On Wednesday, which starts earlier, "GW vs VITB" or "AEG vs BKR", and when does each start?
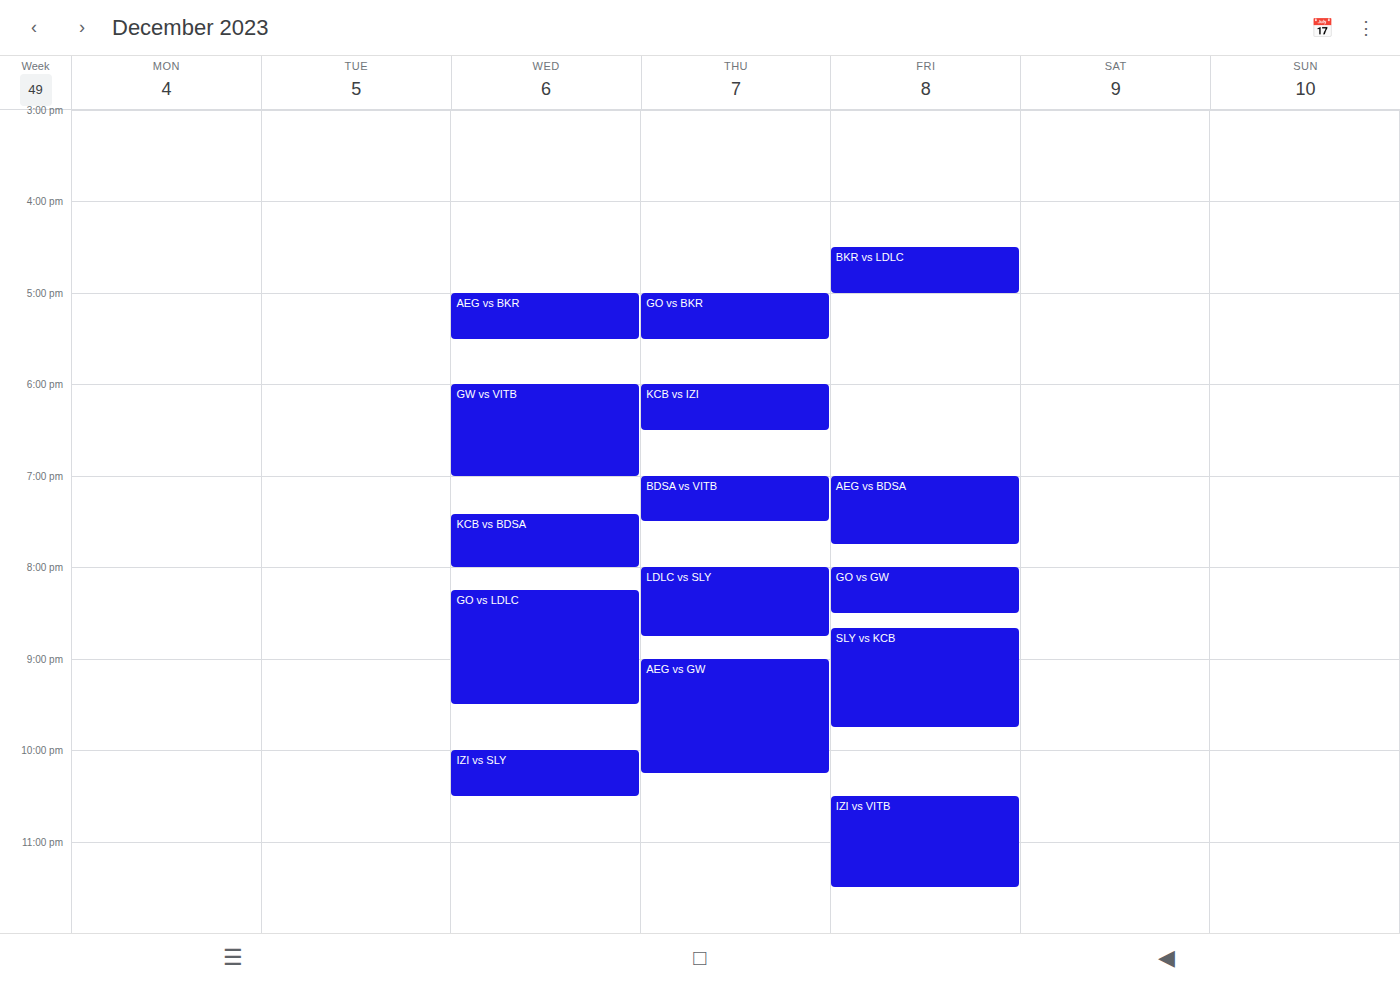
"AEG vs BKR" 5:00 PM; "GW vs VITB" 6:00 PM.